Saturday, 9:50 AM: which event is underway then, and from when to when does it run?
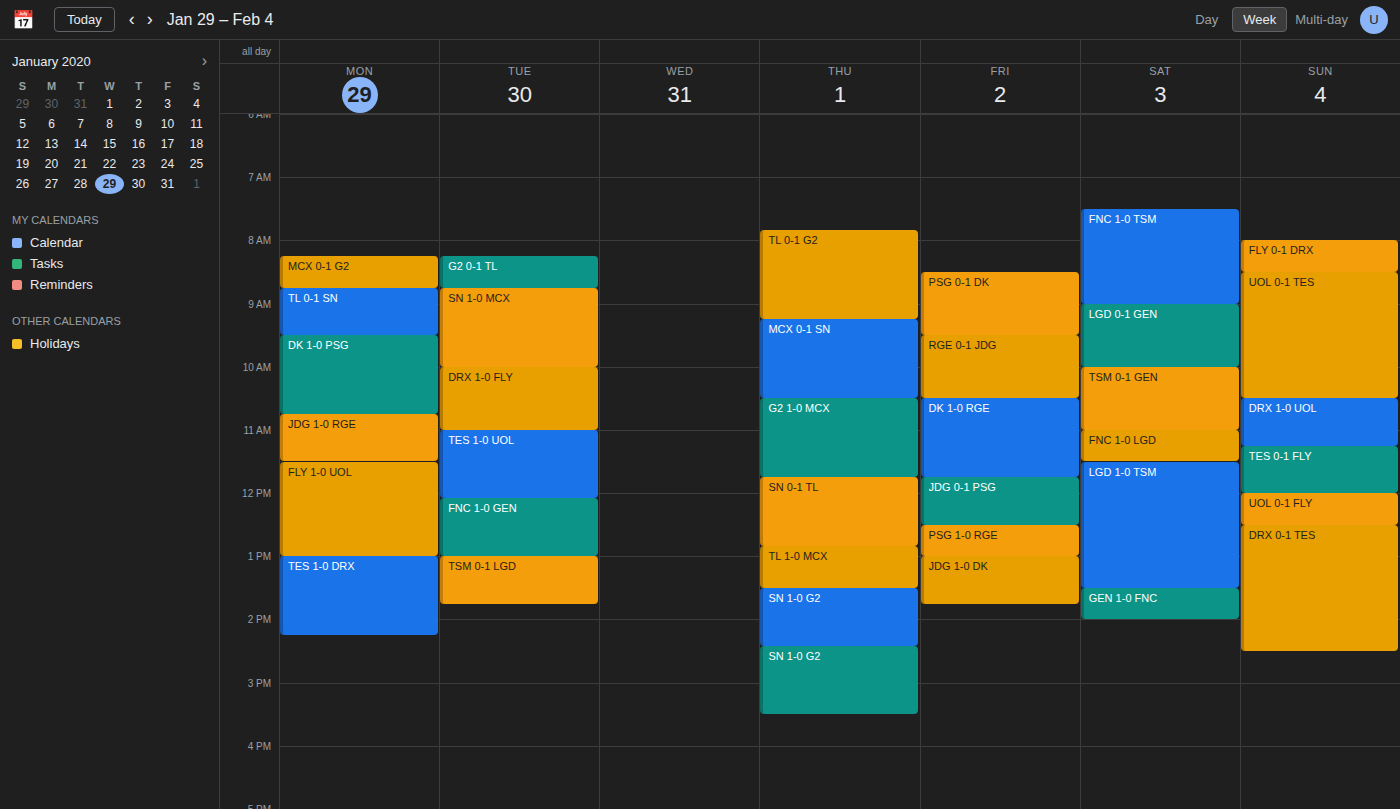
"LGD 0-1 GEN", 9:00 AM to 10:00 AM